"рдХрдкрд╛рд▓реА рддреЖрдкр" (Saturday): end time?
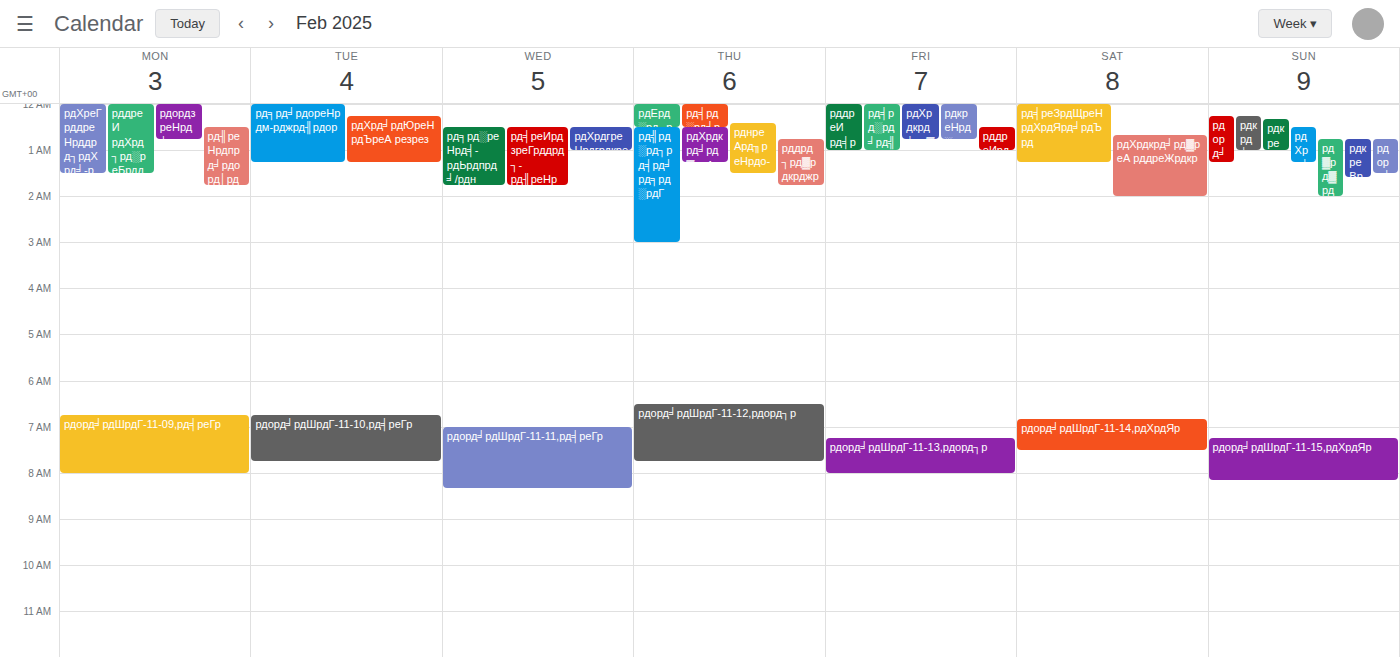
2:00 AM